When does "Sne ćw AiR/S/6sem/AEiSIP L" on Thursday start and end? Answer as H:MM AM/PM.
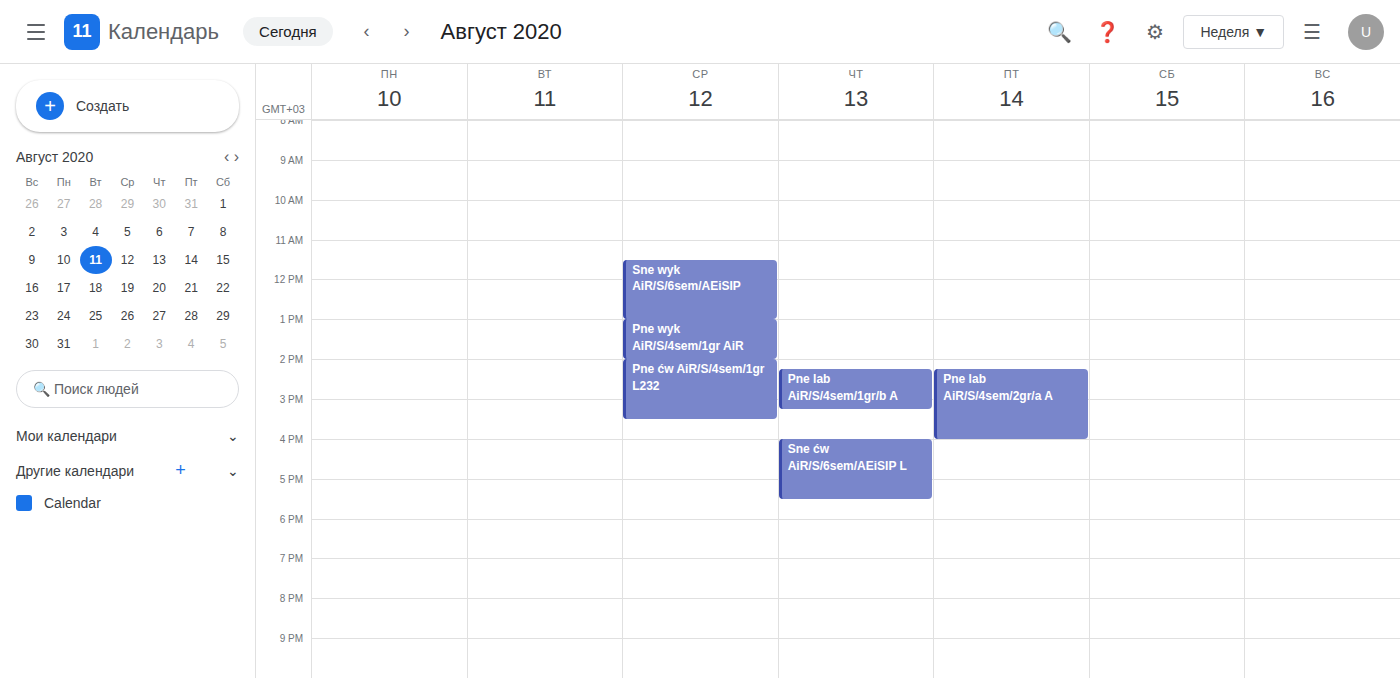
4:00 PM to 5:30 PM